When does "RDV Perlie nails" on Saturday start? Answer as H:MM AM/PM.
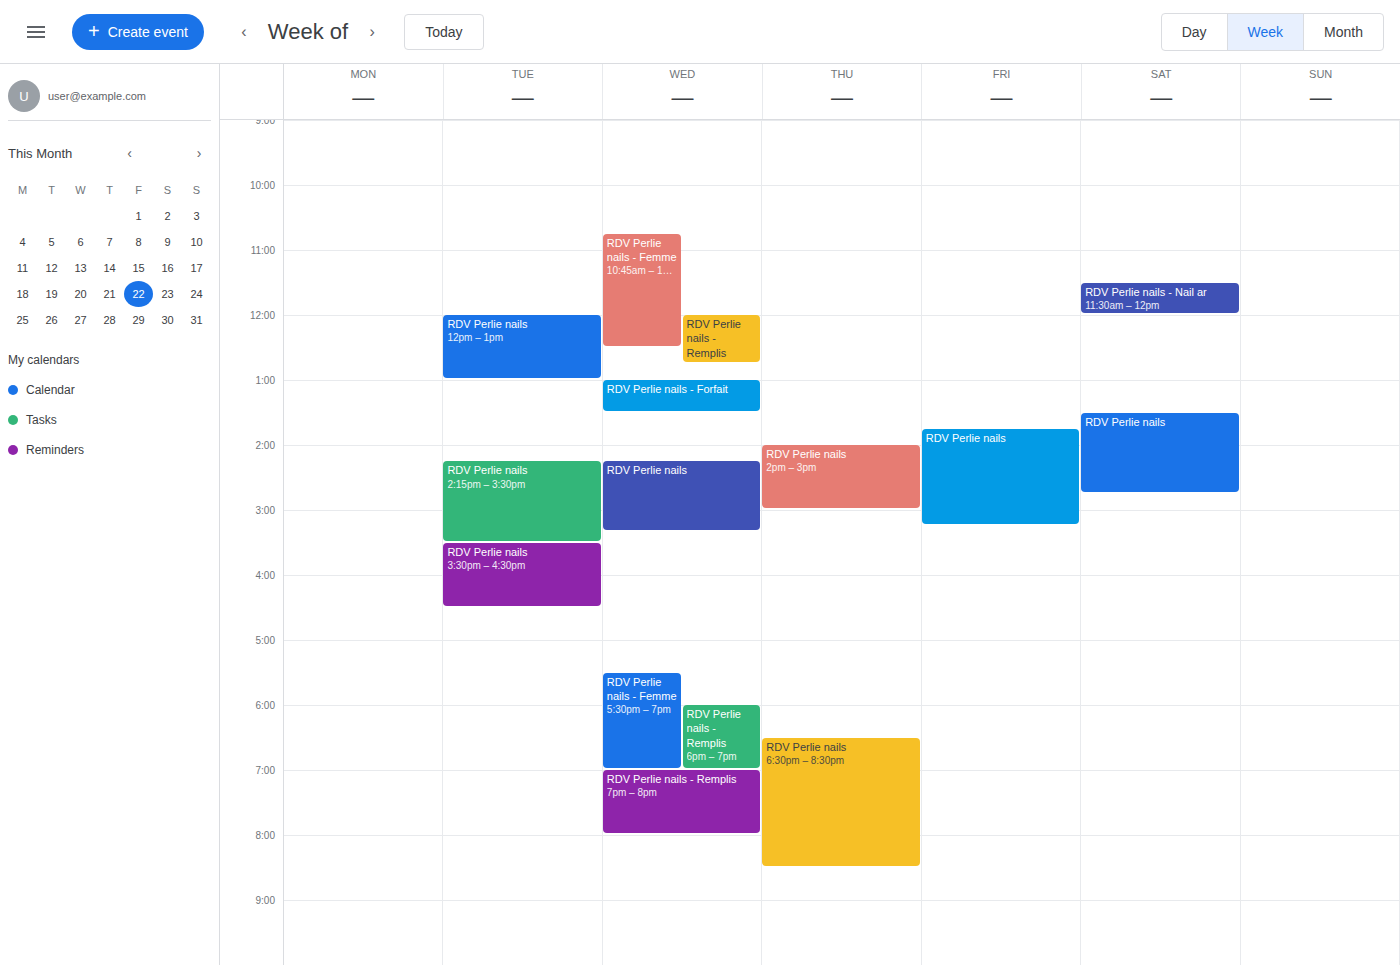
1:30 PM